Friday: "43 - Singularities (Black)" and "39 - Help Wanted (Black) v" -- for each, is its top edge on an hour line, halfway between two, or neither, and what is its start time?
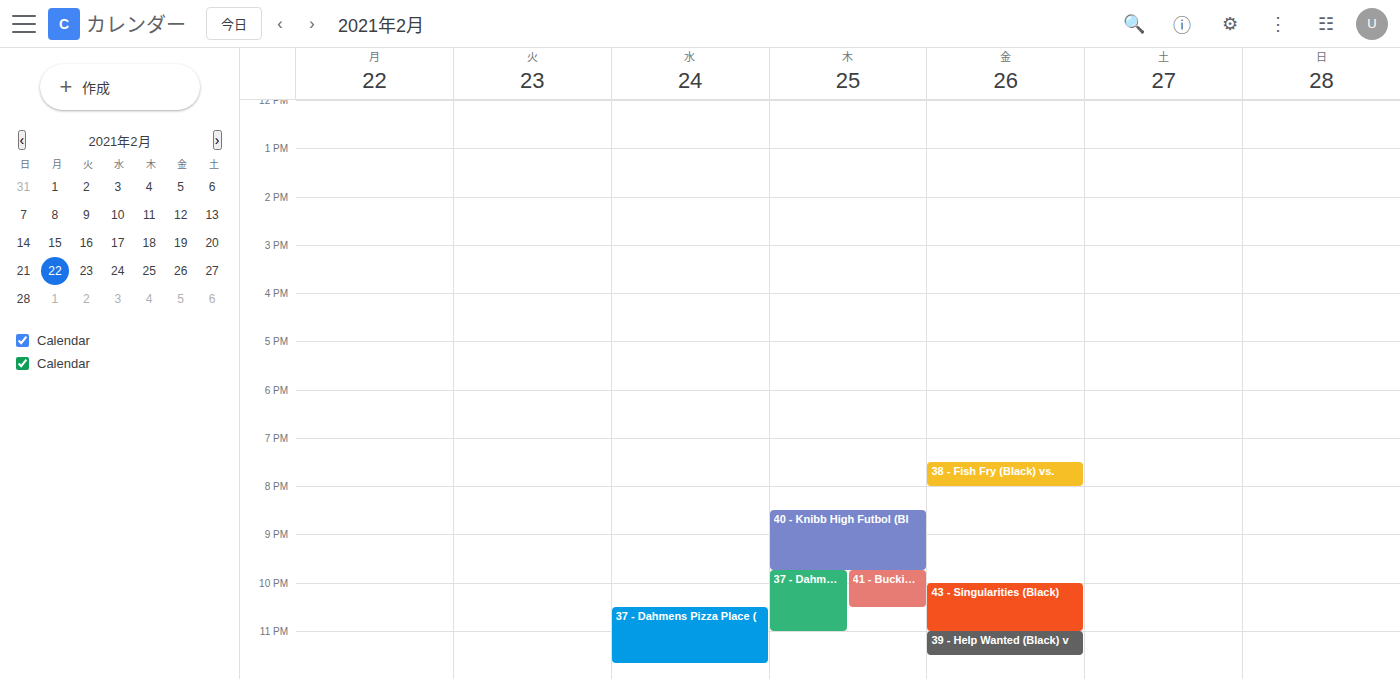
"43 - Singularities (Black)": 10:00 PM, exactly on the 10 PM line. "39 - Help Wanted (Black) v": 11:00 PM, exactly on the 11 PM line.